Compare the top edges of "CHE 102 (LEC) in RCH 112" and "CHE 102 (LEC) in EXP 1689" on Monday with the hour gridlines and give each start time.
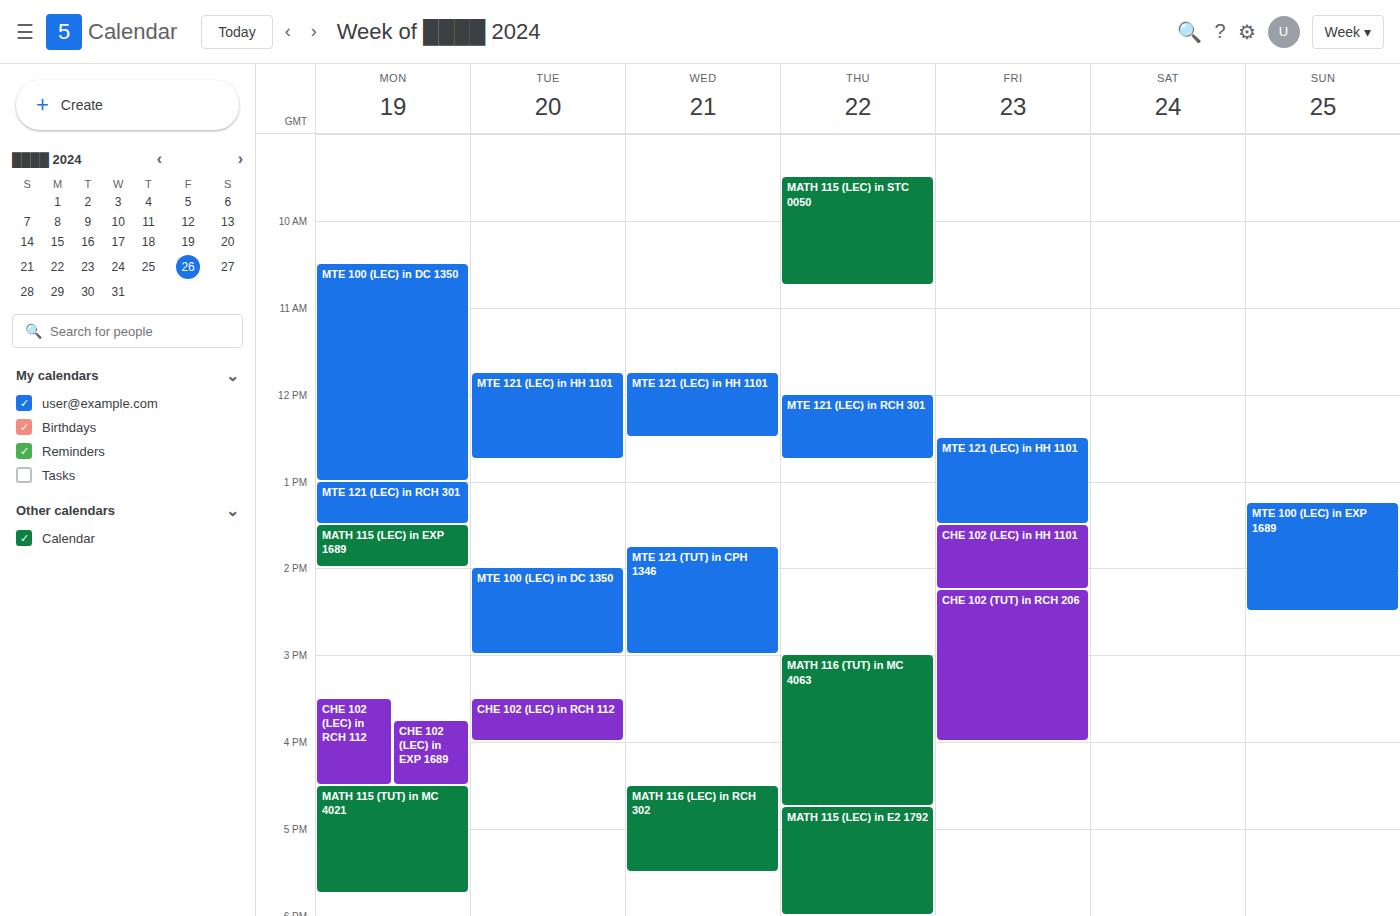
"CHE 102 (LEC) in RCH 112": 3:30 PM, halfway between the 3 PM and 4 PM lines. "CHE 102 (LEC) in EXP 1689": 3:45 PM, neither: three quarters of the way from the 3 PM line to the 4 PM line.